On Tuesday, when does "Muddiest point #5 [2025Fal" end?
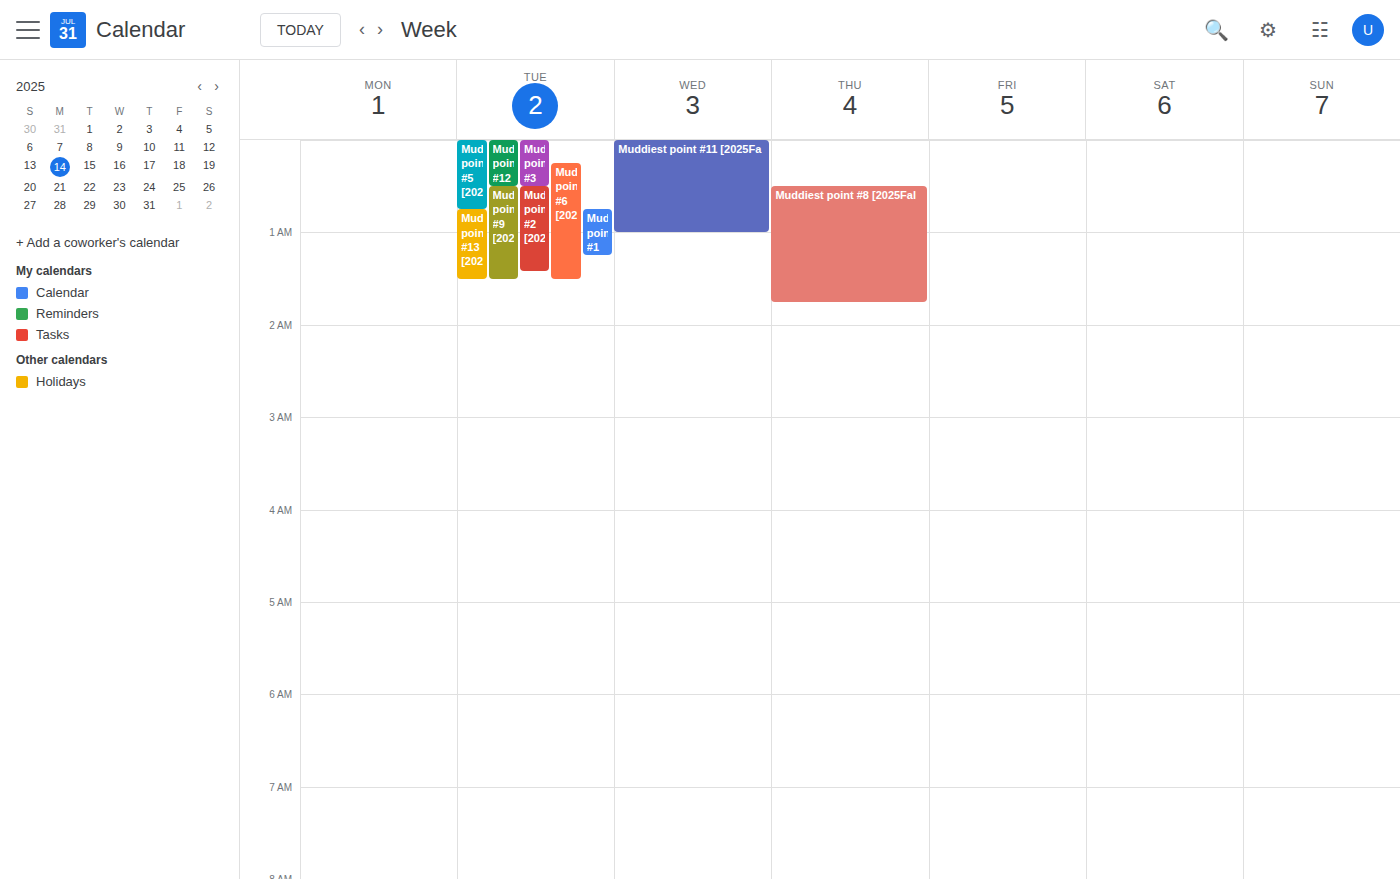
12:45 AM